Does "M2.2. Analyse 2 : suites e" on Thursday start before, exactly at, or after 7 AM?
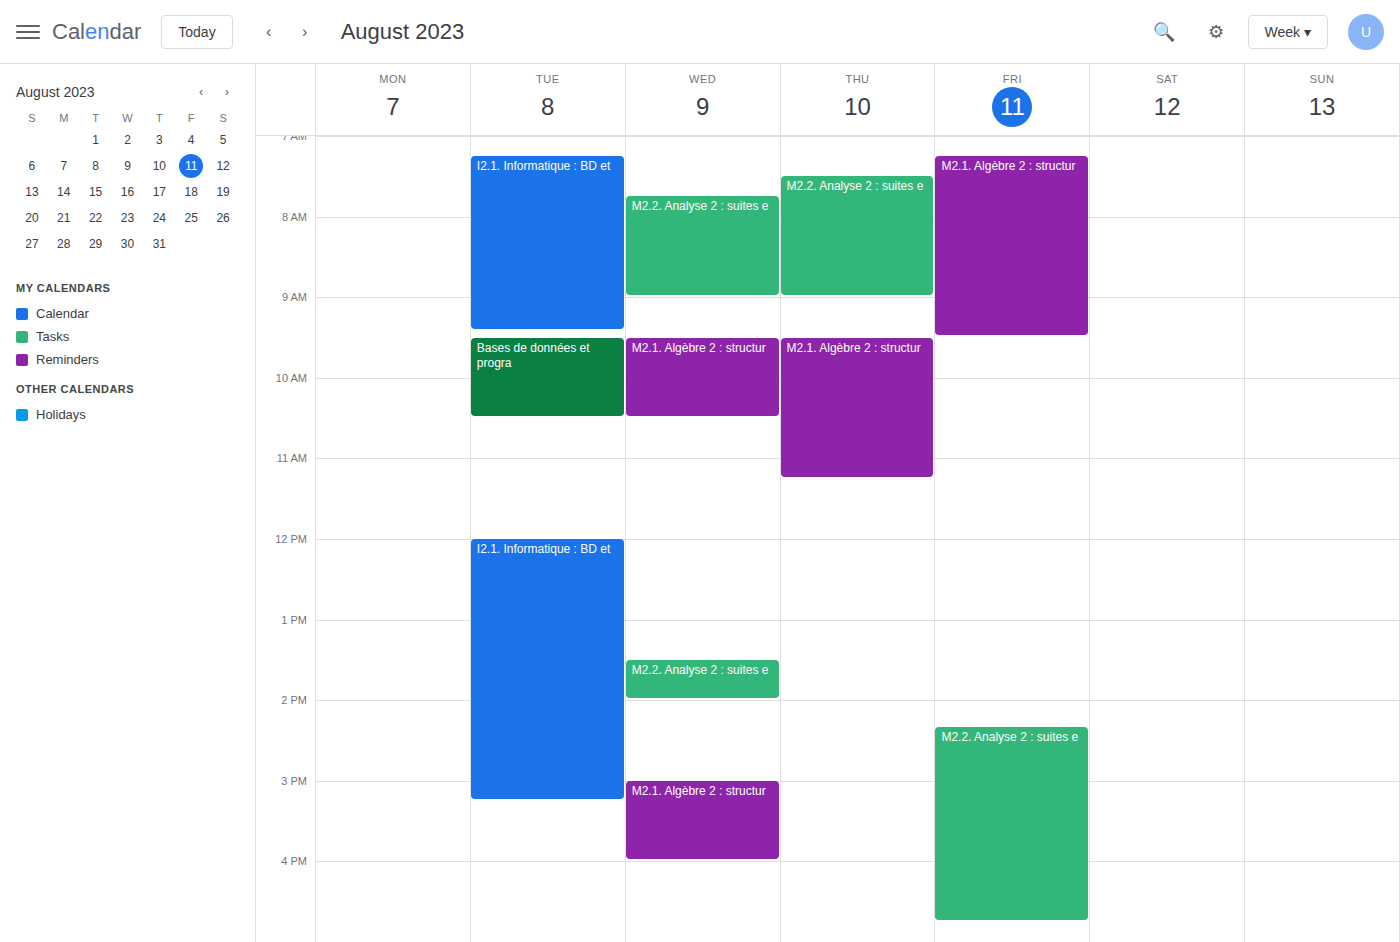
7:30 AM -- after 7 AM, 30 minutes below the 7 AM line.